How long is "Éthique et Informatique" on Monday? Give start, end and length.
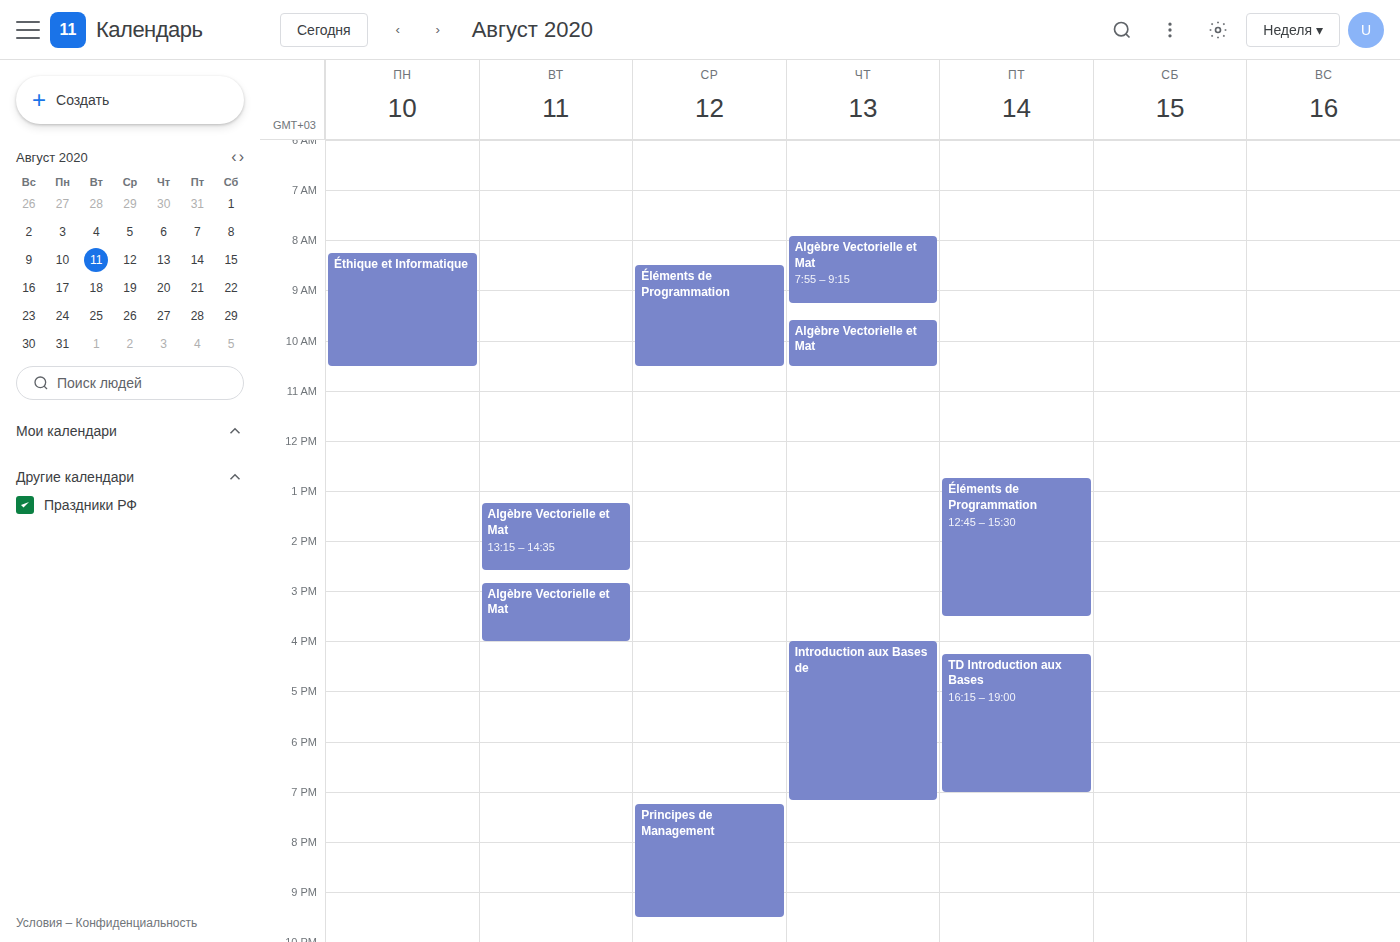
8:15 AM to 10:30 AM, 2 hours 15 minutes